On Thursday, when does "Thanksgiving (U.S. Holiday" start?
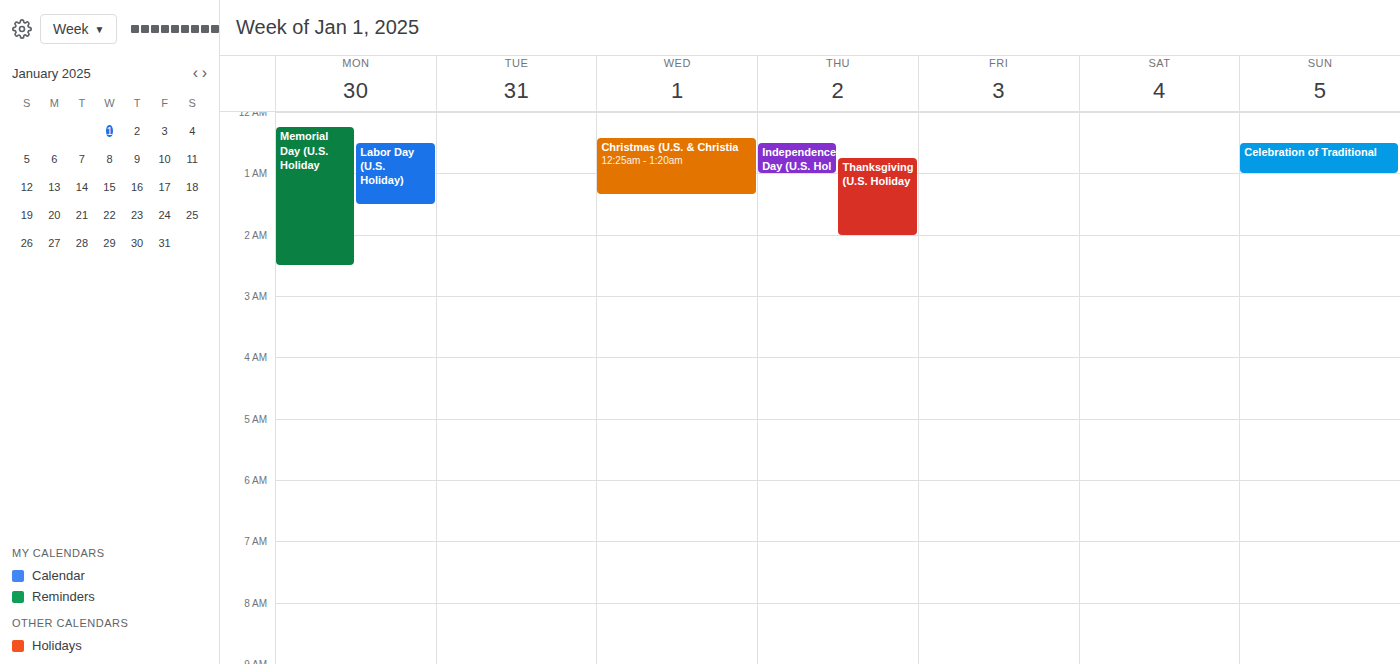
12:45 AM